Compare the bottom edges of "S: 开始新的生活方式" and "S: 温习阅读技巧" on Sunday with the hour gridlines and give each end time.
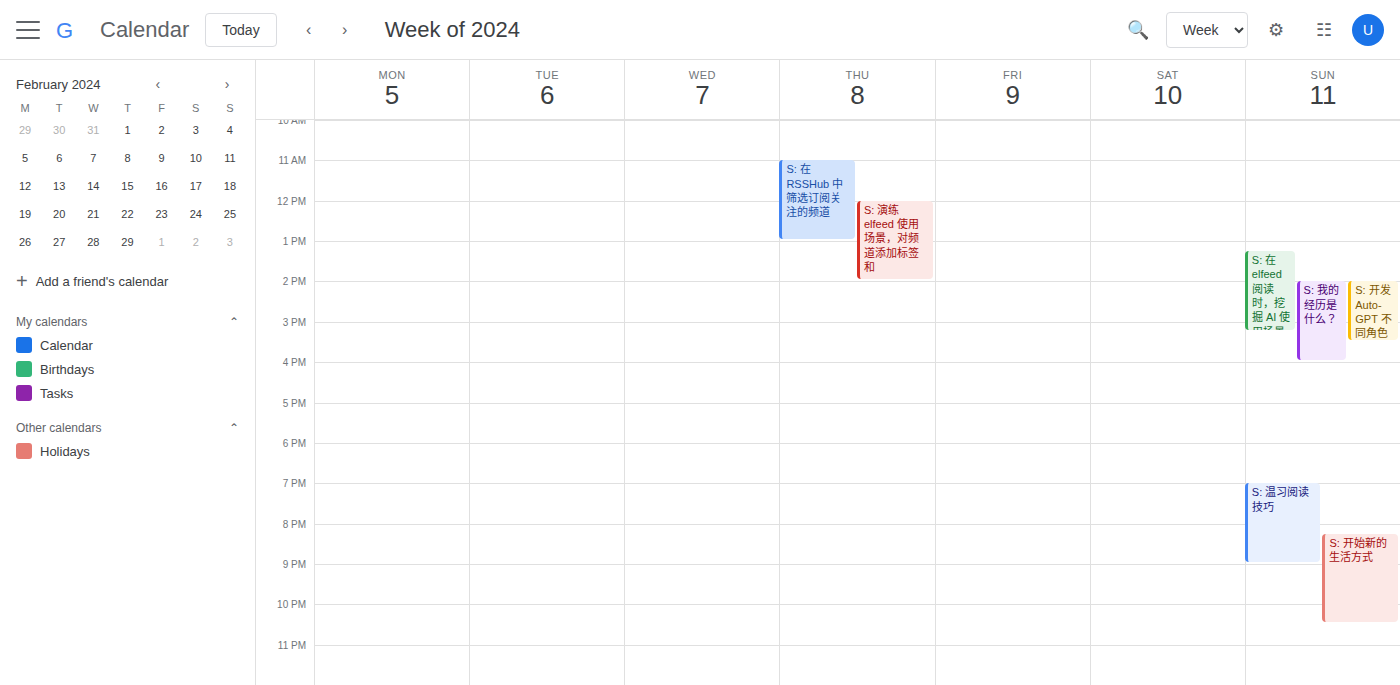
"S: 开始新的生活方式": 10:30 PM, halfway between the 10 PM and 11 PM lines. "S: 温习阅读技巧": 9:00 PM, exactly on the 9 PM line.